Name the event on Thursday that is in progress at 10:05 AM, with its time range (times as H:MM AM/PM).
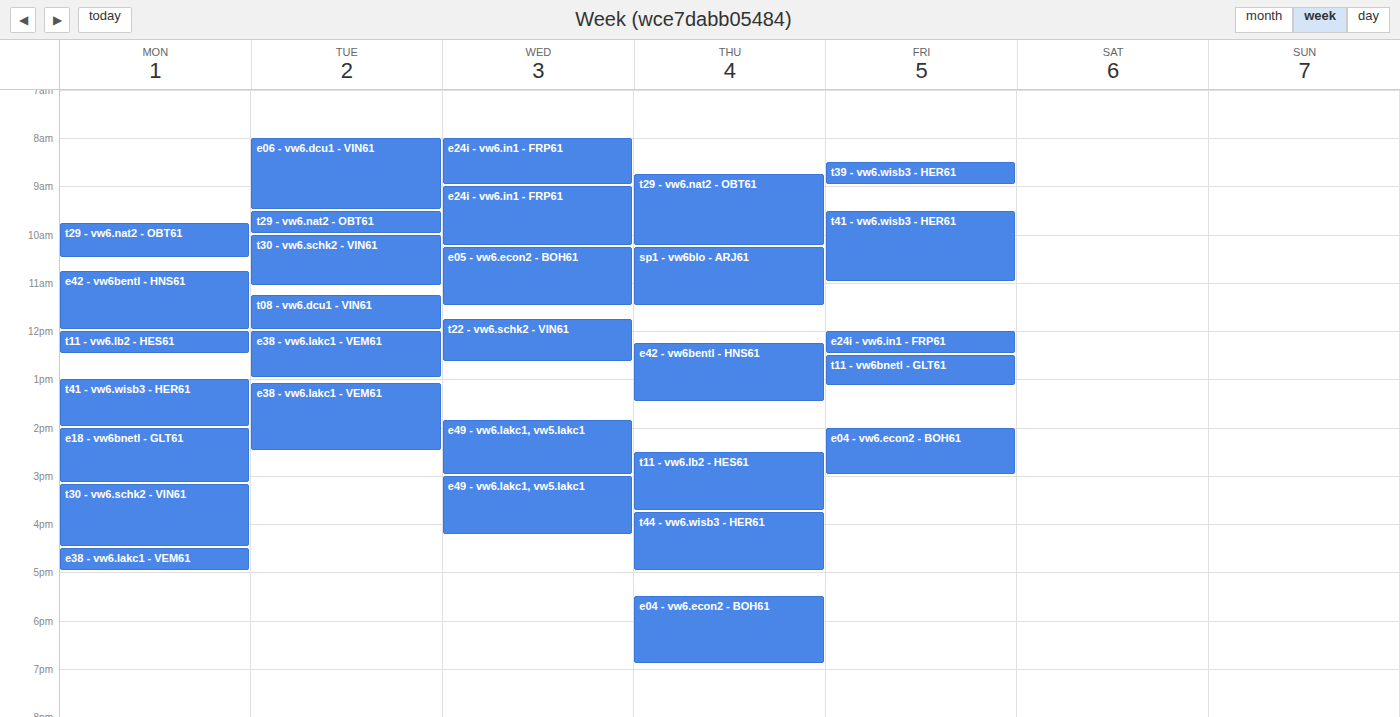
"t29 - vw6.nat2 - OBT61", 8:45 AM to 10:15 AM